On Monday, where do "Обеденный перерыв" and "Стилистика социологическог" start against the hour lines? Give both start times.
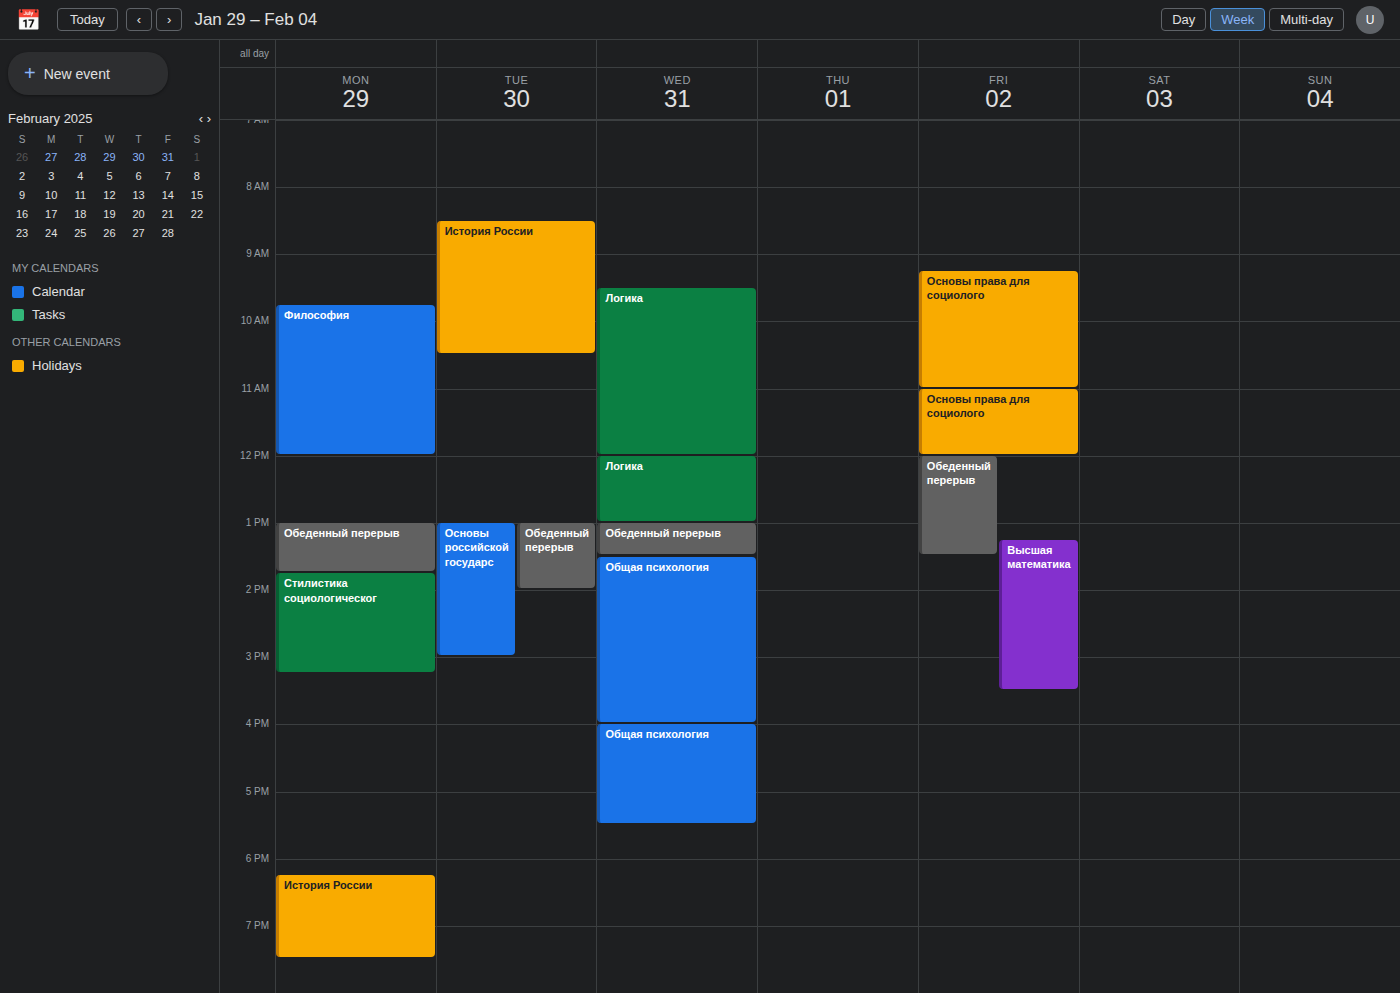
"Обеденный перерыв": 1:00 PM, exactly on the 1 PM line. "Стилистика социологическог": 1:45 PM, neither: three quarters of the way from the 1 PM line to the 2 PM line.